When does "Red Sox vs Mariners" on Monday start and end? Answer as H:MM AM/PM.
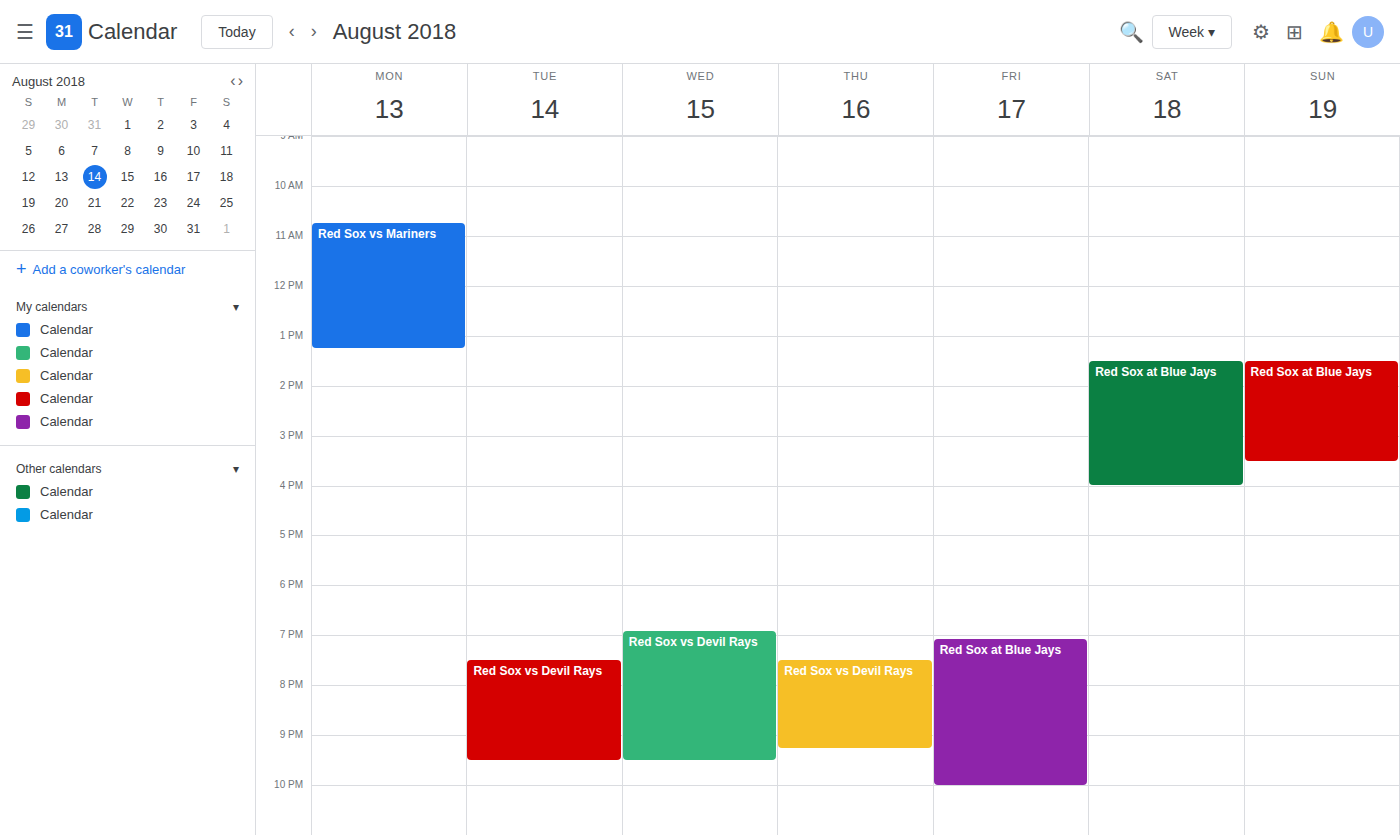
10:45 AM to 1:15 PM